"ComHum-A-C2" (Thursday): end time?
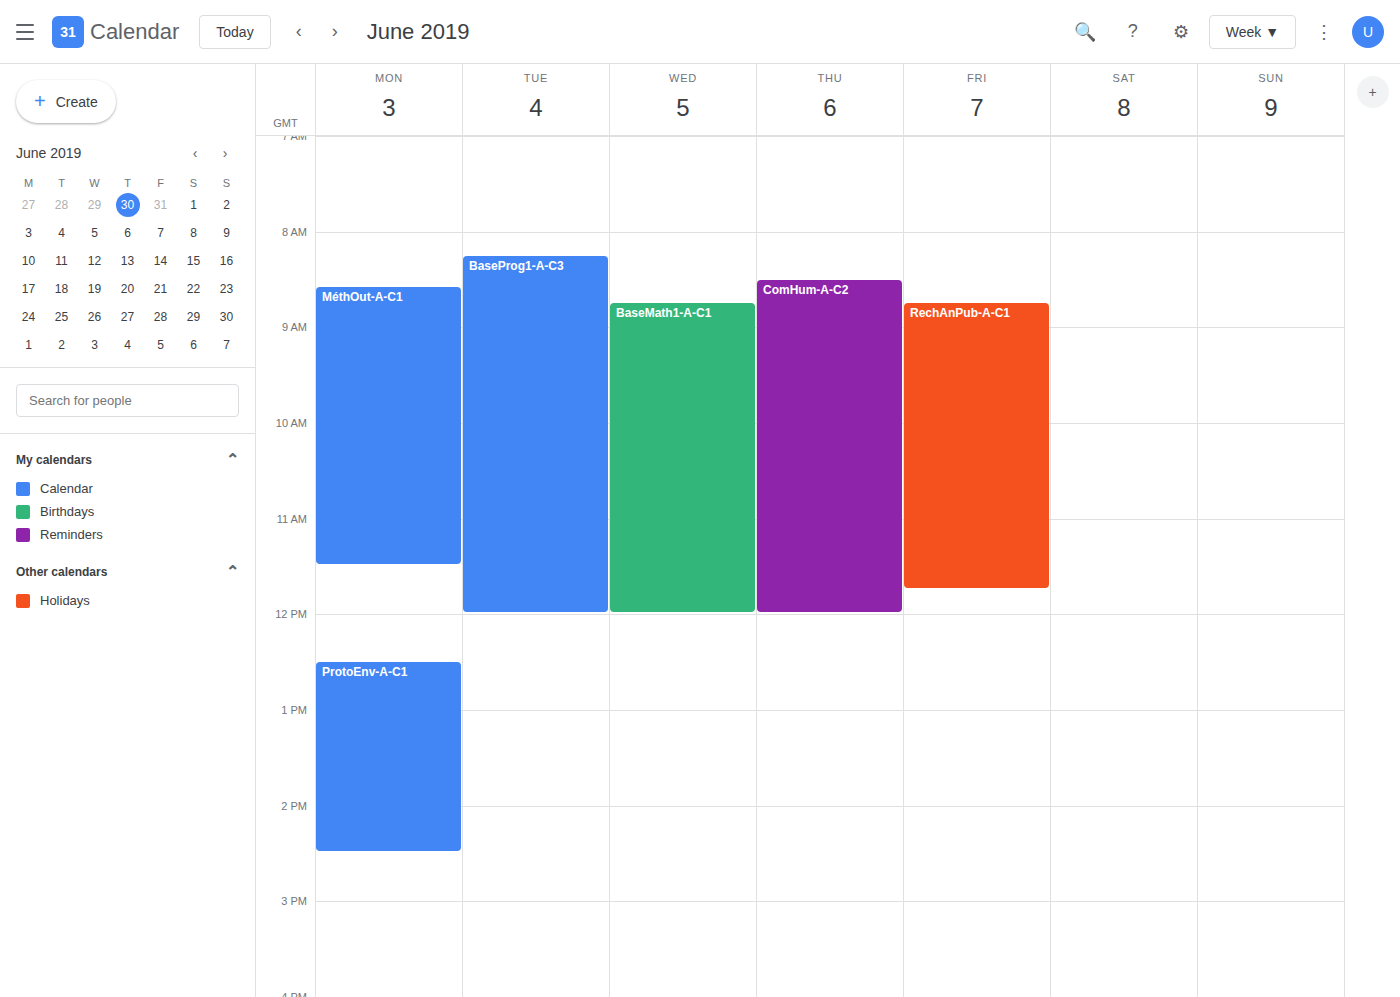
12:00 PM